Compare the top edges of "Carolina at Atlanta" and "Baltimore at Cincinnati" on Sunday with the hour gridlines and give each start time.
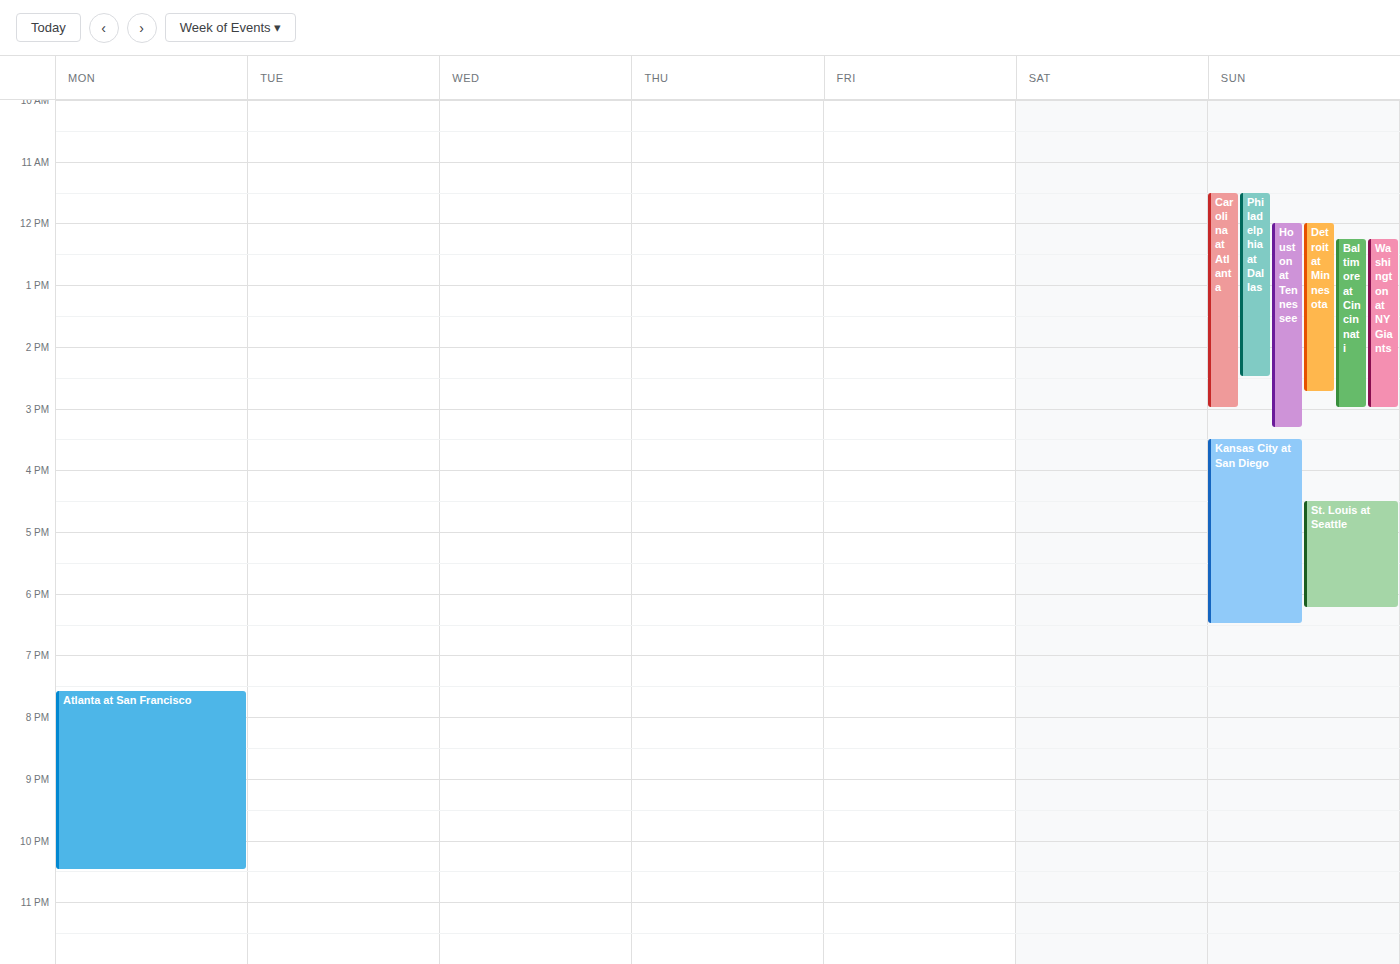
"Carolina at Atlanta": 11:30 AM, halfway between the 11 AM and 12 PM lines. "Baltimore at Cincinnati": 12:15 PM, neither: a quarter of the way from the 12 PM line to the 1 PM line.